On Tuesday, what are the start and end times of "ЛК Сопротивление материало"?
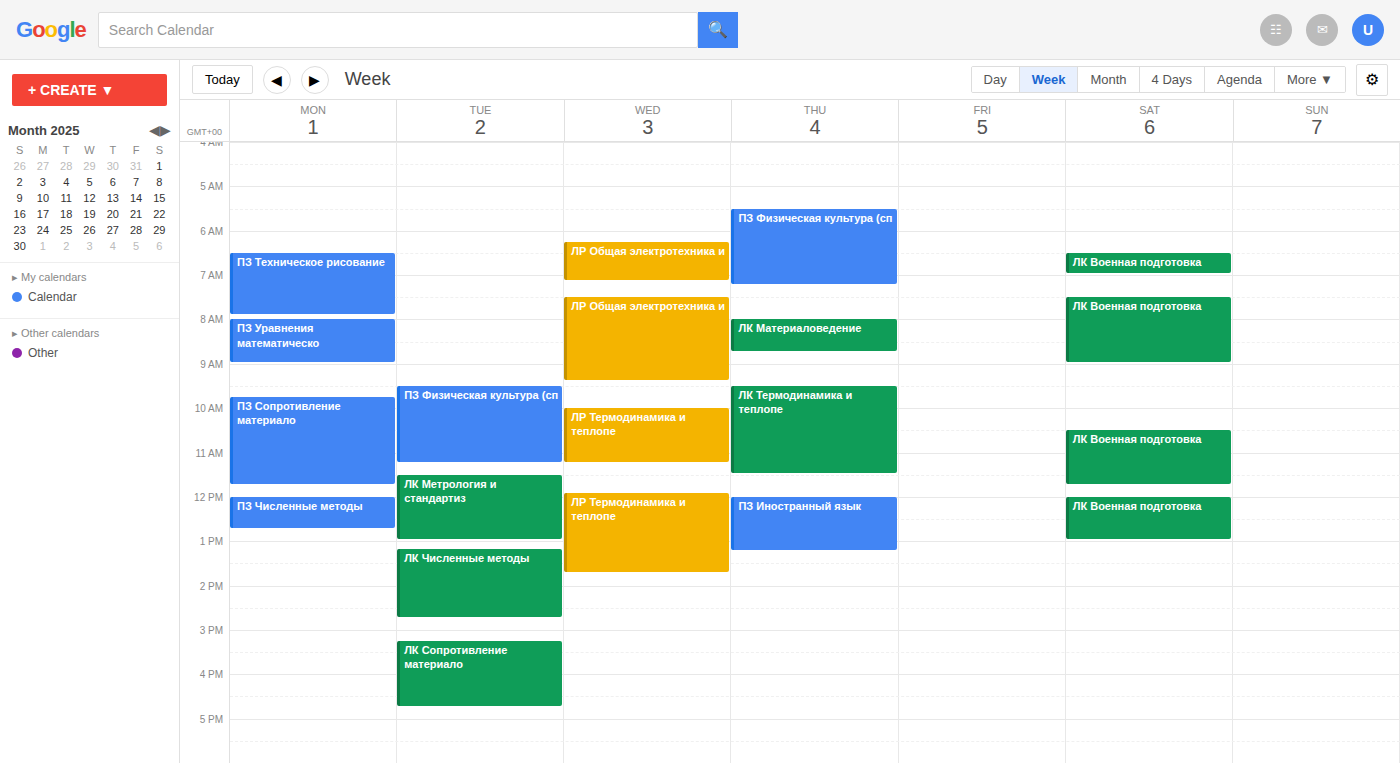
3:15 PM to 4:45 PM